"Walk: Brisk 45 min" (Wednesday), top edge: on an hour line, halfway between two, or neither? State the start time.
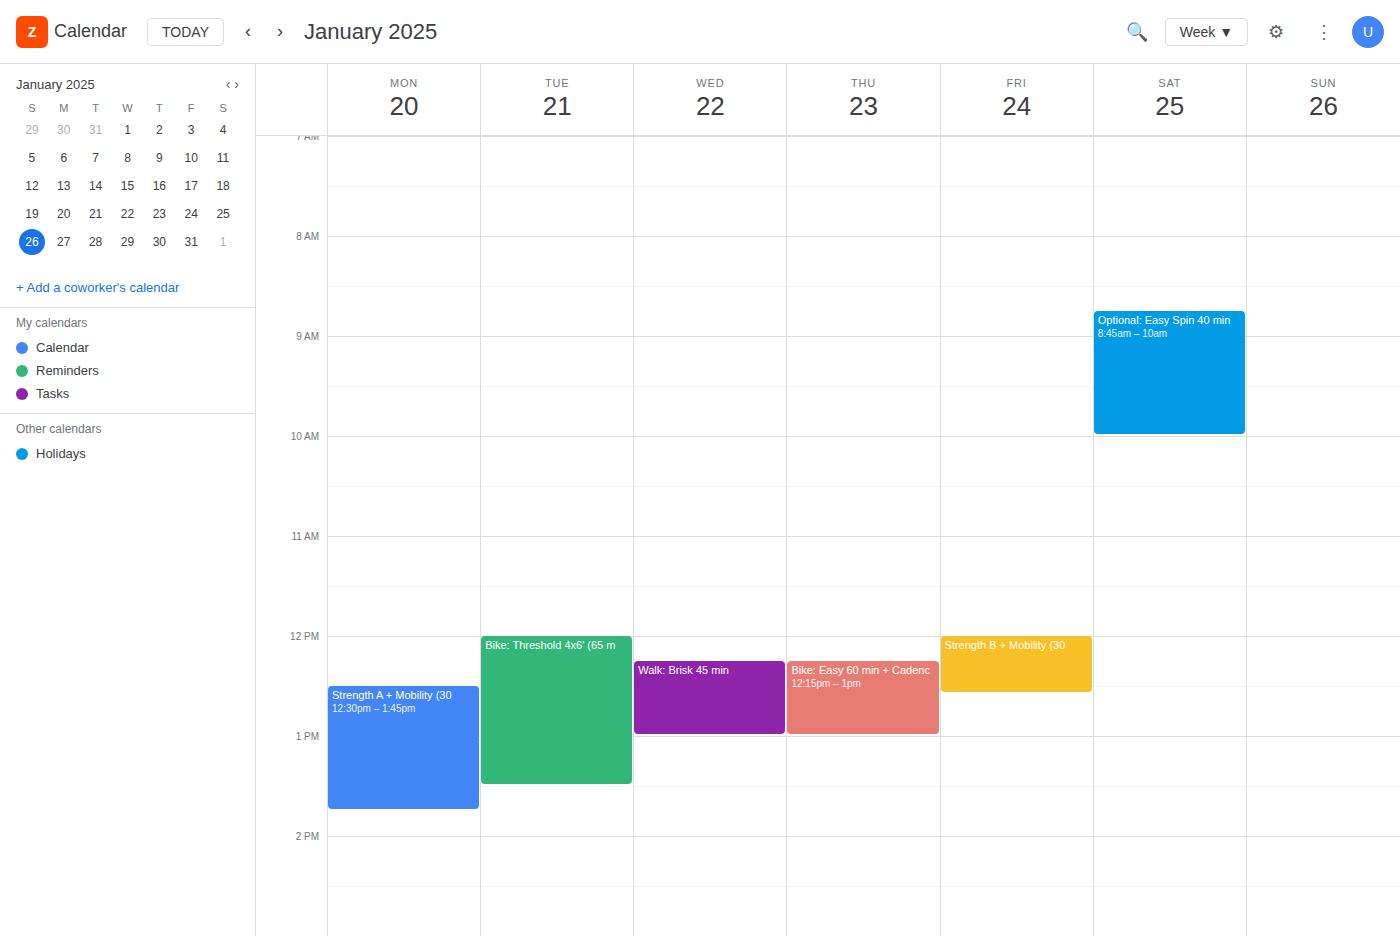
12:15 PM -- neither: a quarter of the way from the 12 PM line to the 1 PM line.